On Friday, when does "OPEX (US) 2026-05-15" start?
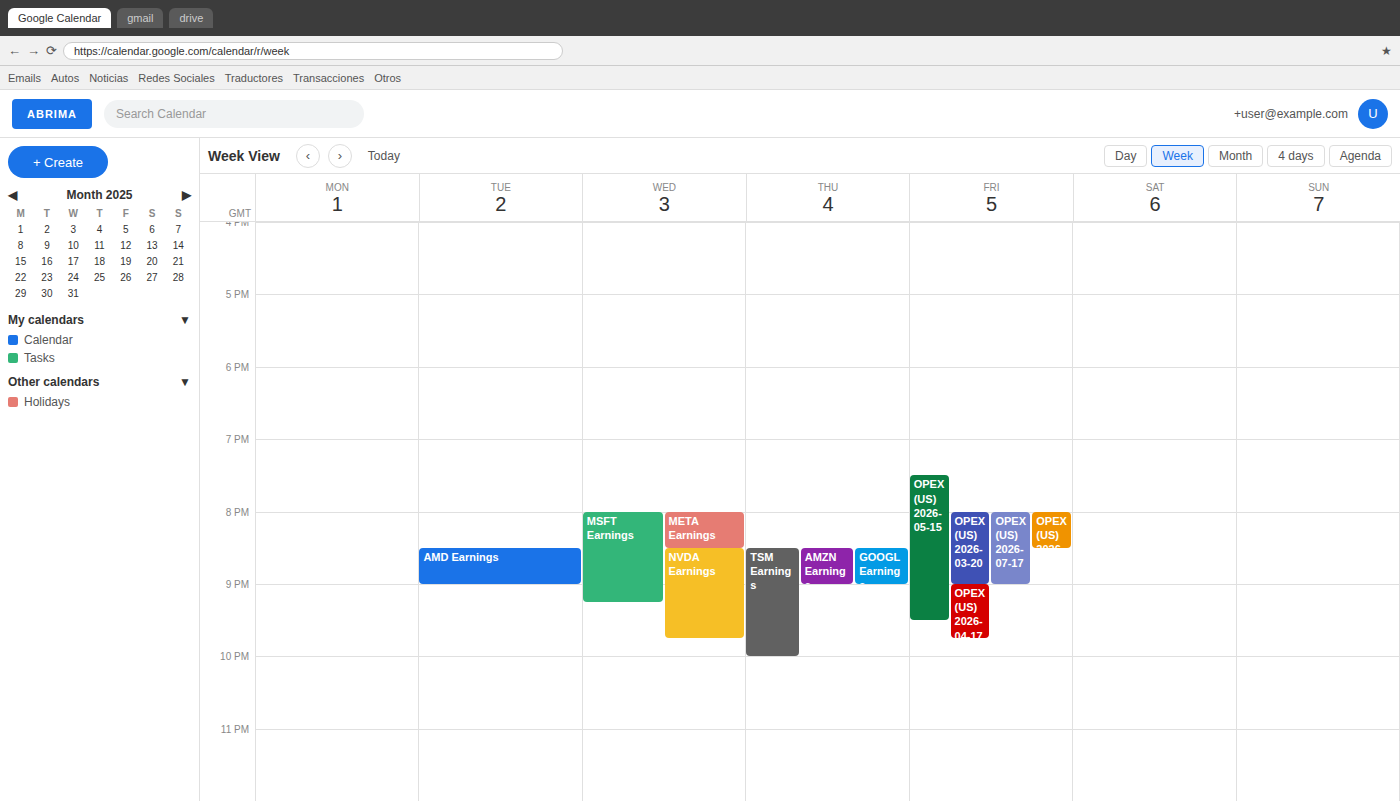
7:30 PM